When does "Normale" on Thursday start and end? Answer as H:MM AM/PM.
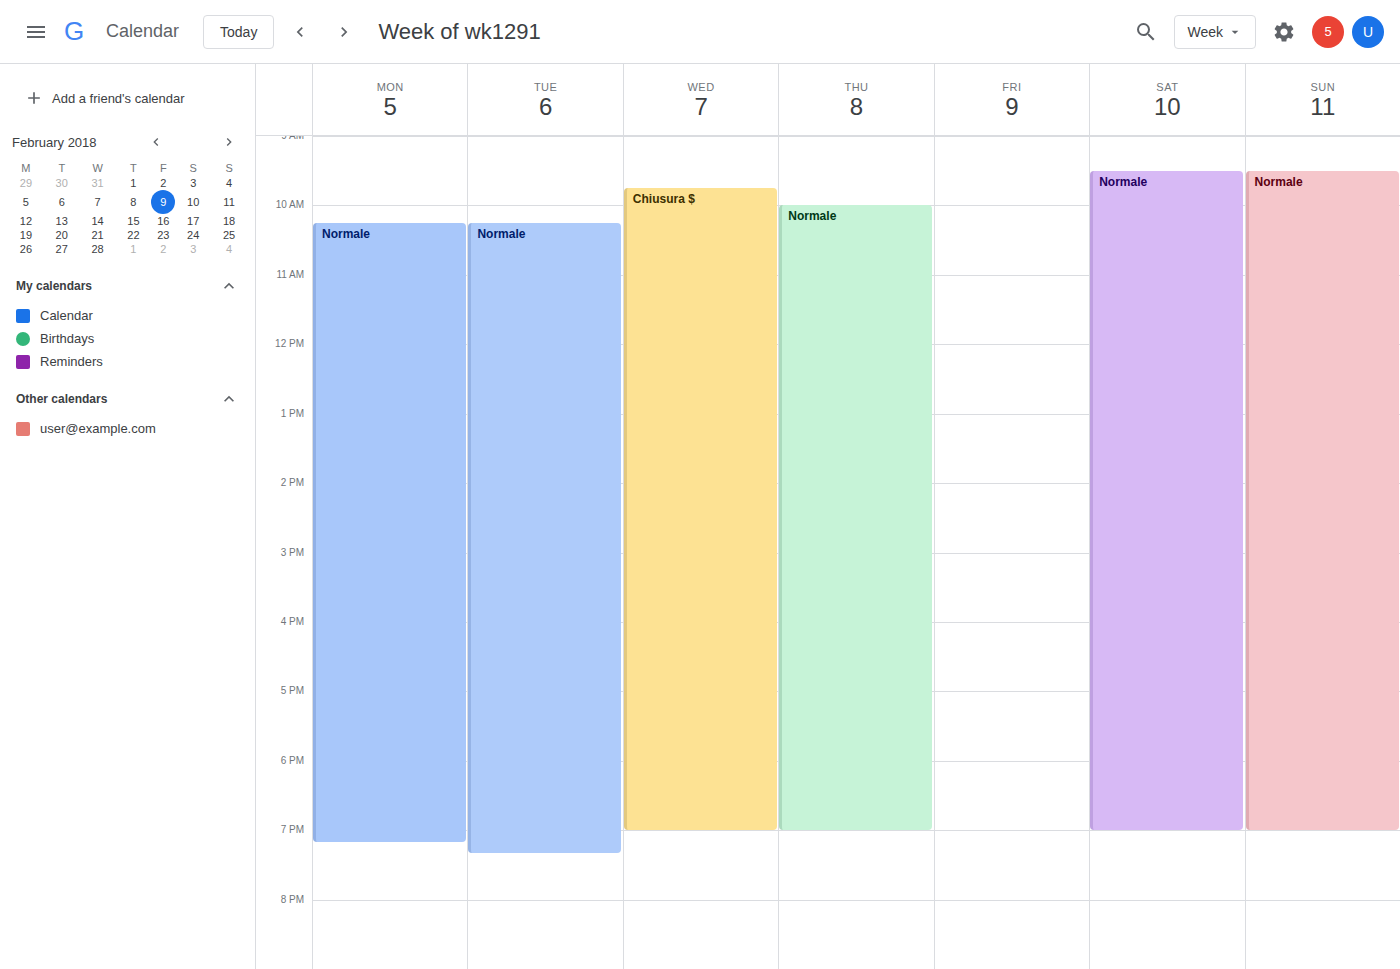
10:00 AM to 7:00 PM